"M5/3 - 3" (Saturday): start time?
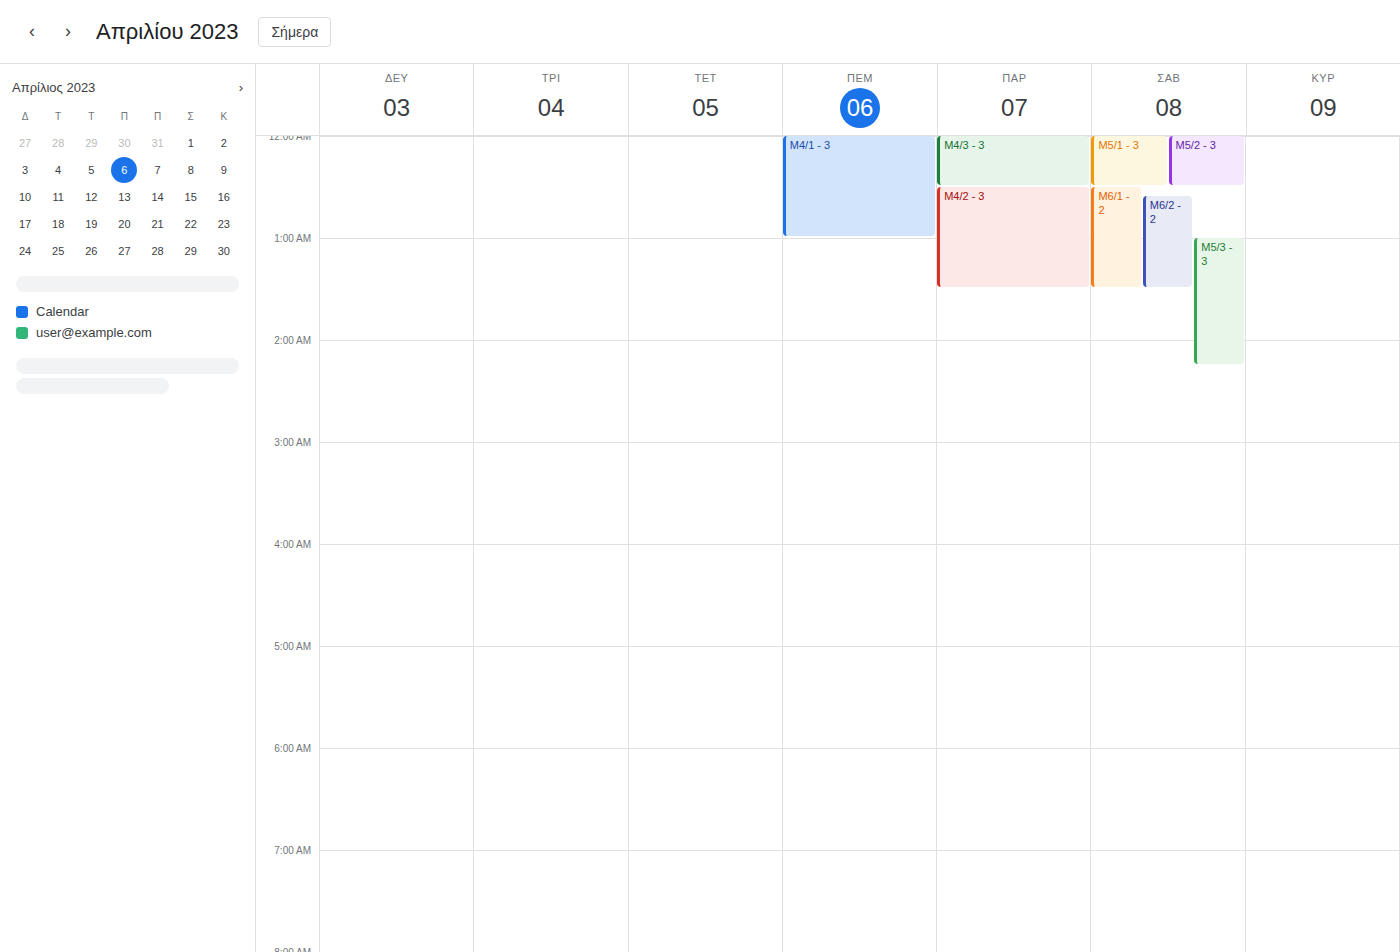
1:00 AM